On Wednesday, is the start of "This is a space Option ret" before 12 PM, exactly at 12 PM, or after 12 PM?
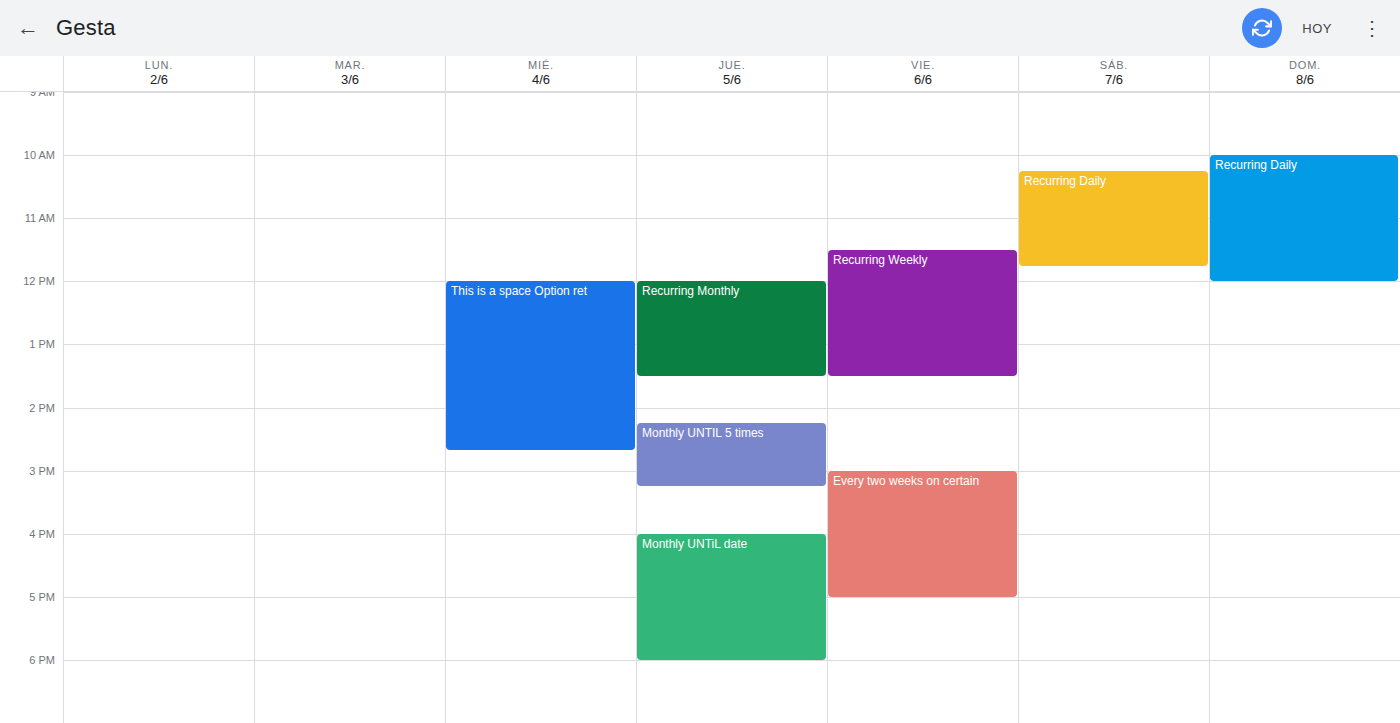
12:00 PM -- exactly at 12 PM, on the 12 PM line.